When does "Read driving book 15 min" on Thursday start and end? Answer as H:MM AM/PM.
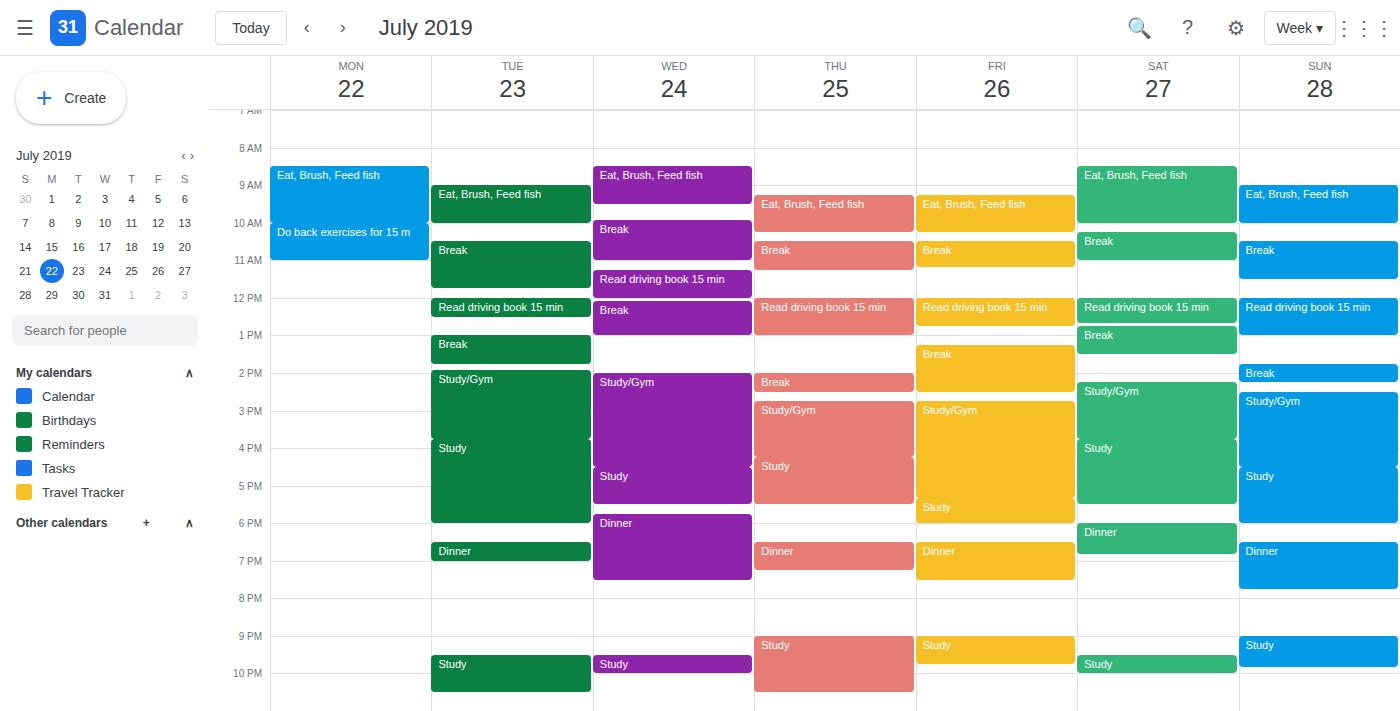
12:00 PM to 1:00 PM